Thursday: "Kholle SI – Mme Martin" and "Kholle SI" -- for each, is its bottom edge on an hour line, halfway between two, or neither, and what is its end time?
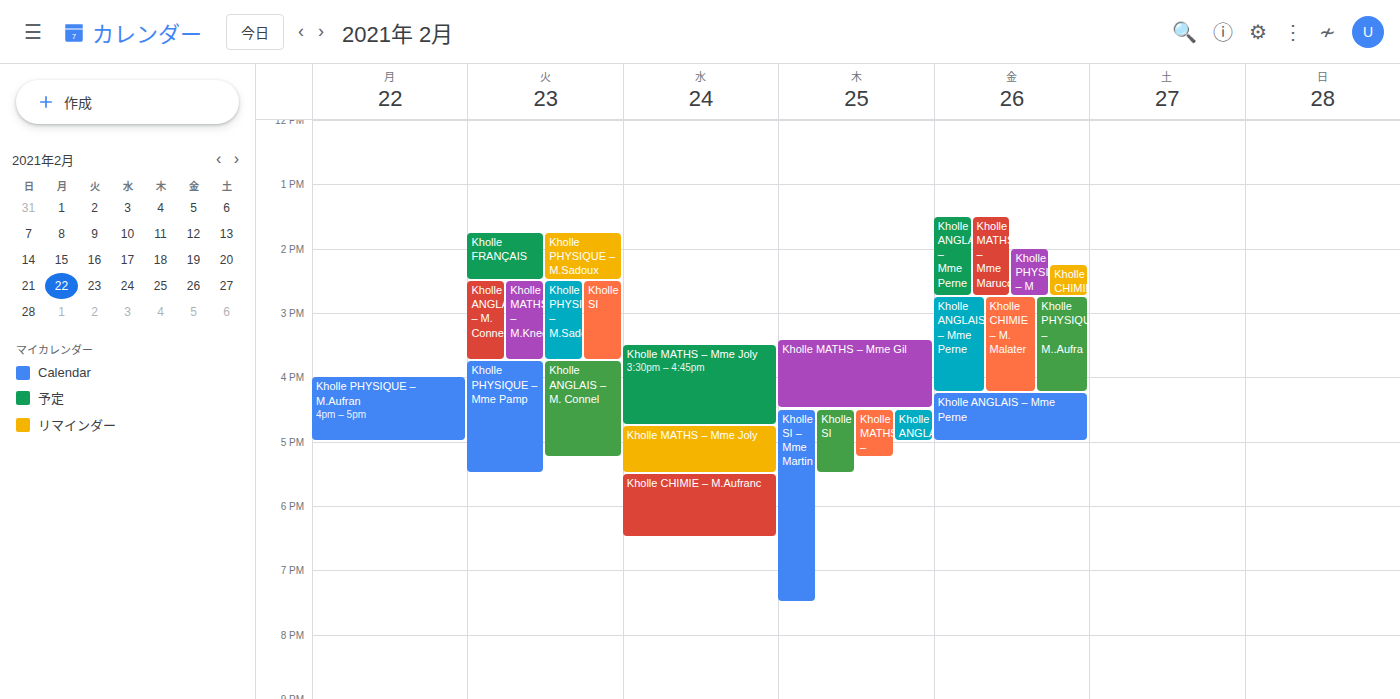
"Kholle SI – Mme Martin": 7:30 PM, halfway between the 7 PM and 8 PM lines. "Kholle SI": 5:30 PM, halfway between the 5 PM and 6 PM lines.